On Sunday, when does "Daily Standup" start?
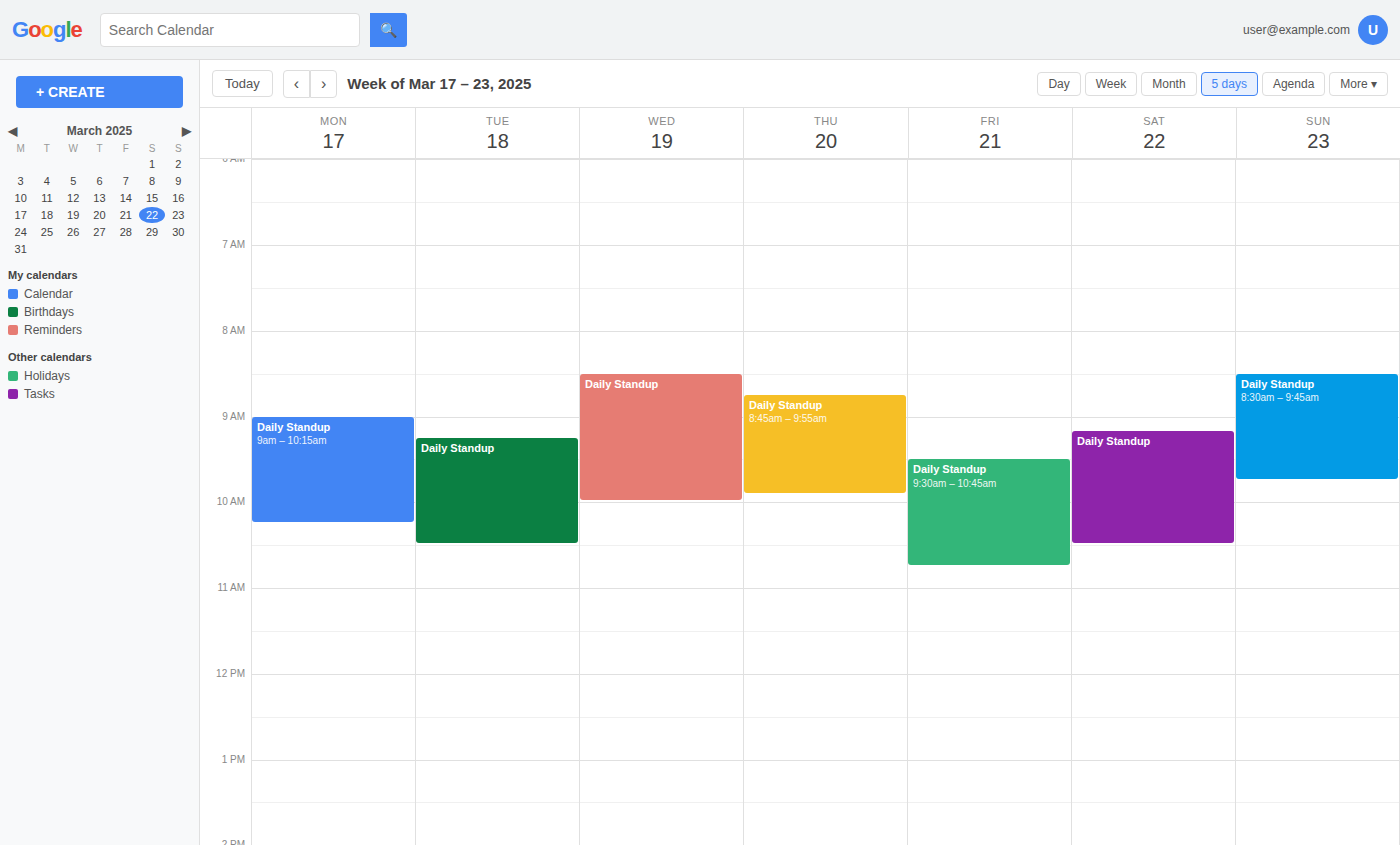
8:30 AM